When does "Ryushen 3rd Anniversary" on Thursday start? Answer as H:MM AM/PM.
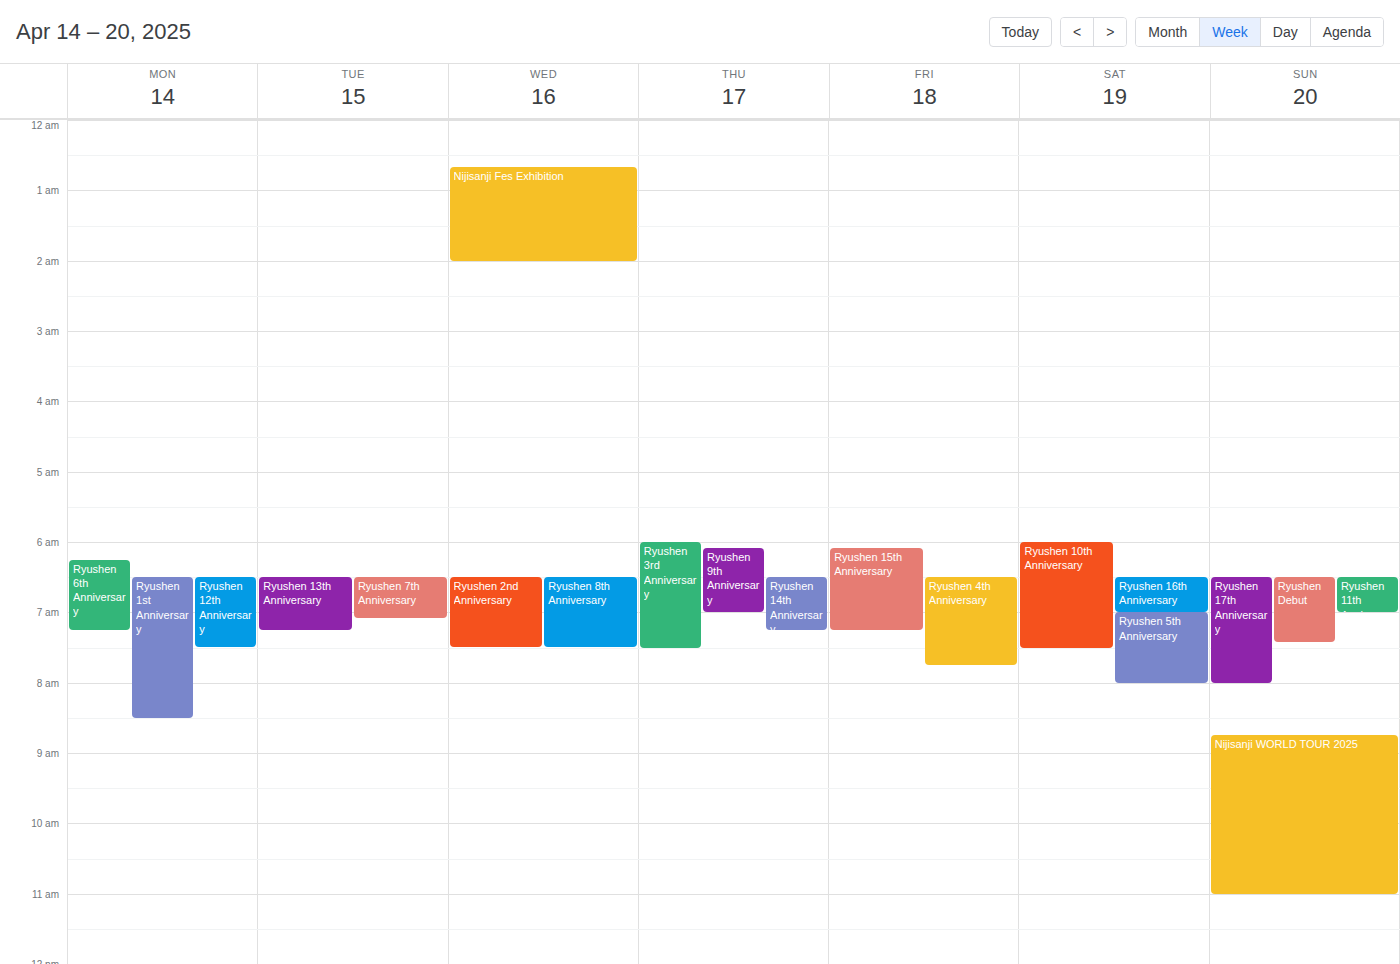
6:00 AM